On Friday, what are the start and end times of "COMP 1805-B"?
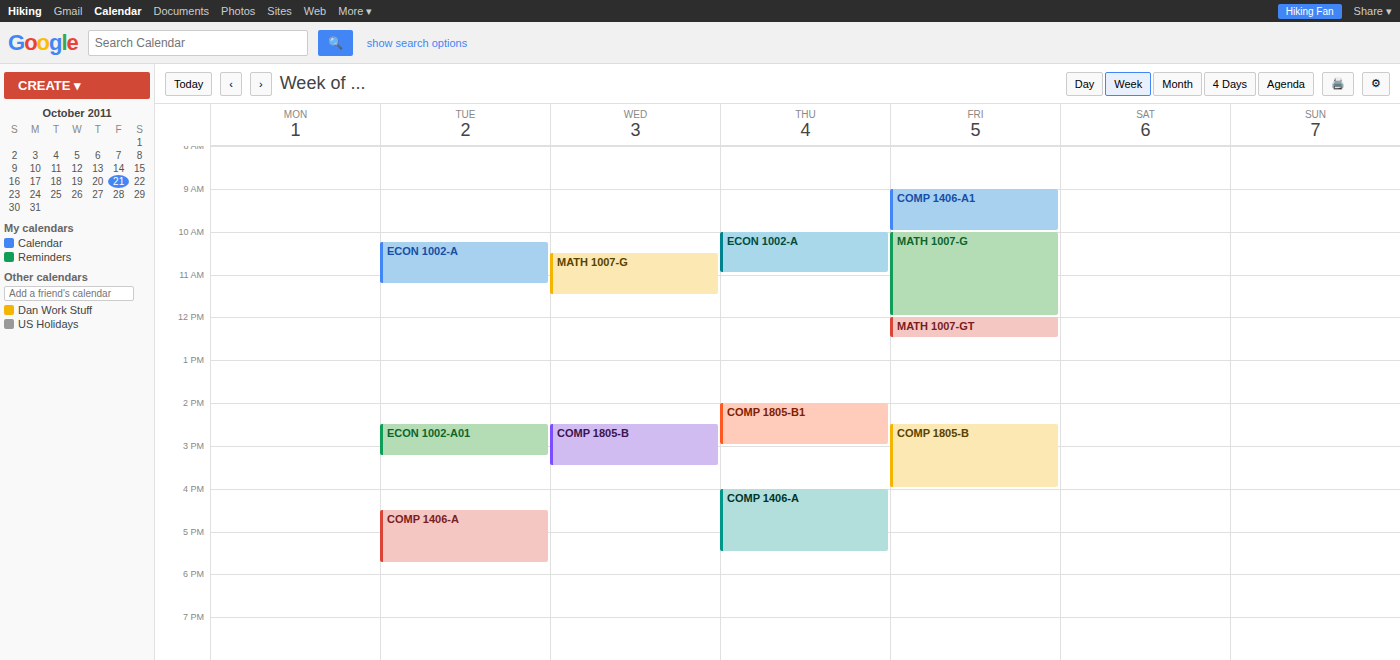
2:30 PM to 4:00 PM